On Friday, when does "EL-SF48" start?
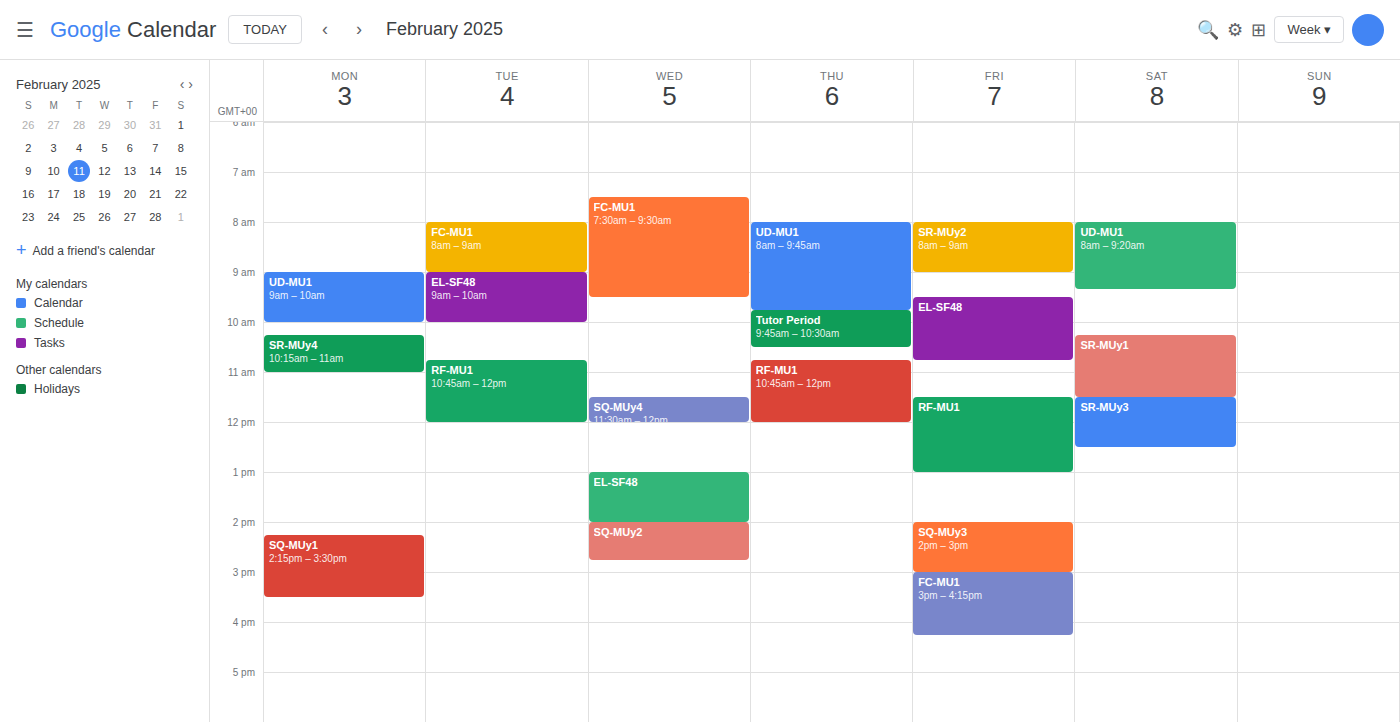
9:30 AM